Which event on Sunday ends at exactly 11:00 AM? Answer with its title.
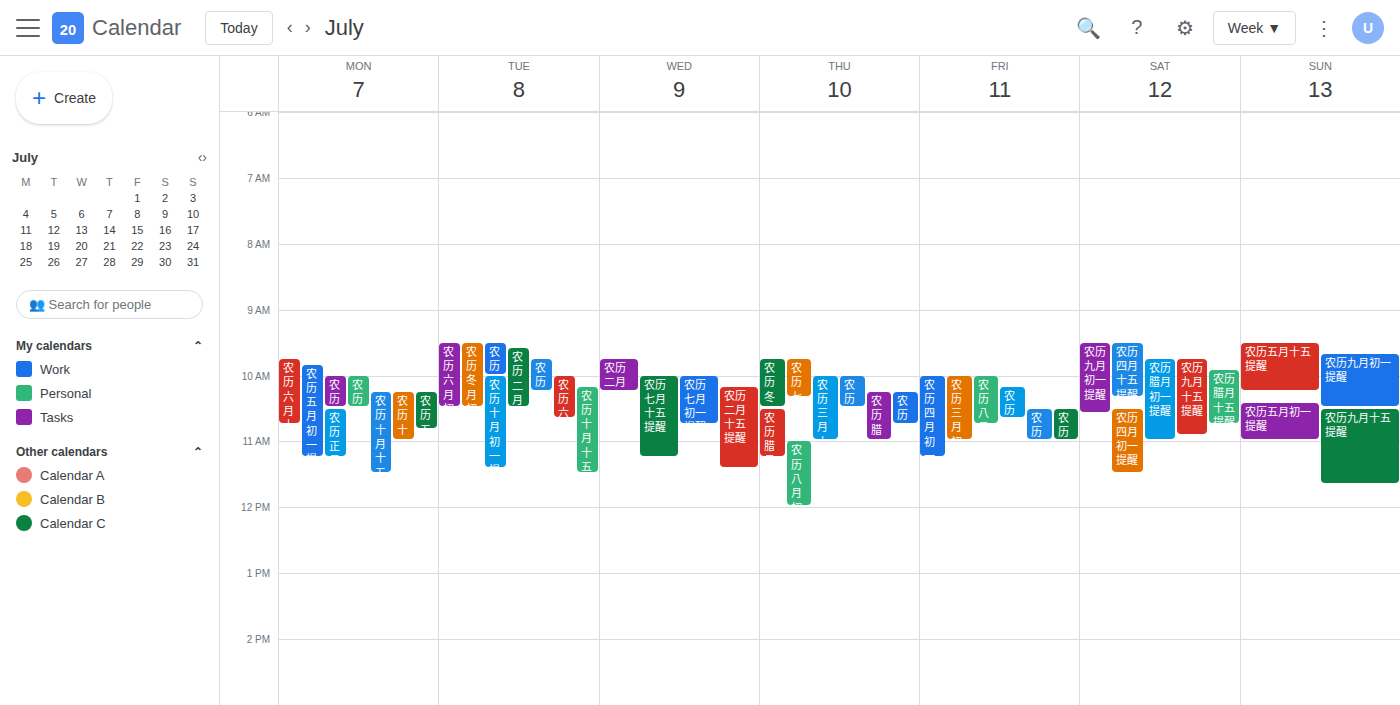
"农历五月初一提醒"